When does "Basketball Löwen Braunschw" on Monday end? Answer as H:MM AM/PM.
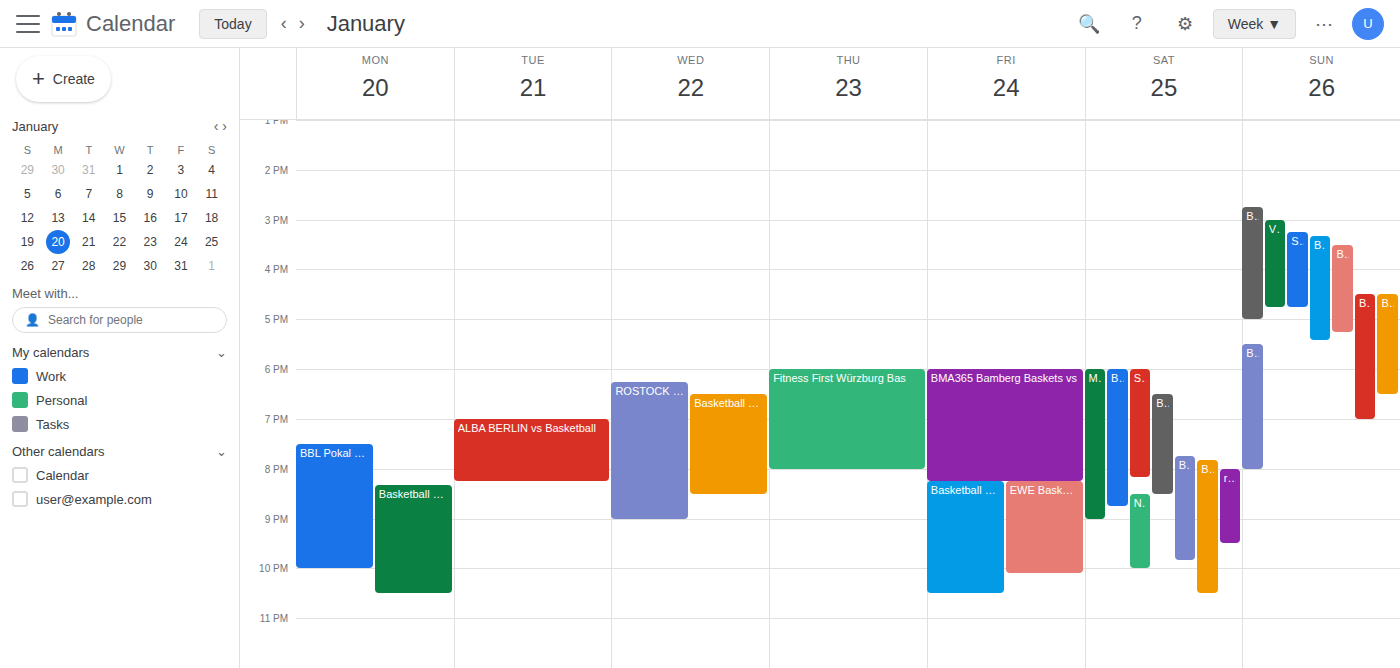
10:30 PM